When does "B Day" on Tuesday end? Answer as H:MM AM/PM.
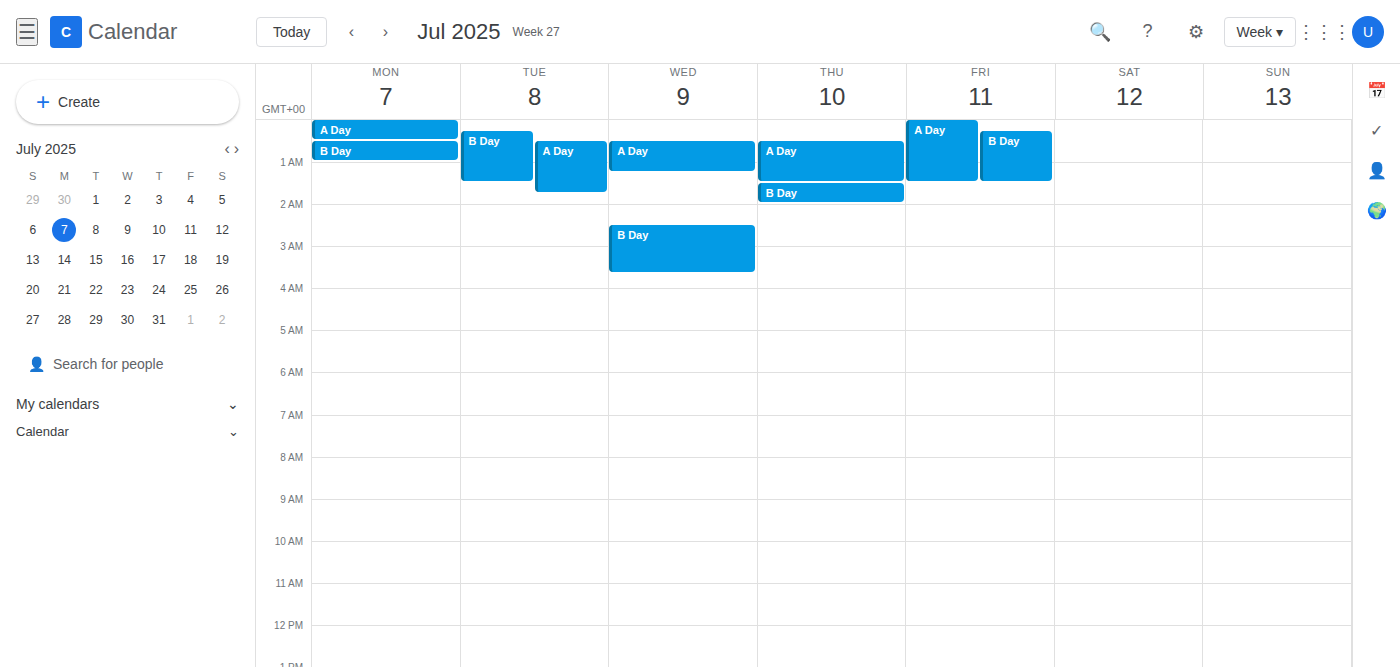
1:30 AM